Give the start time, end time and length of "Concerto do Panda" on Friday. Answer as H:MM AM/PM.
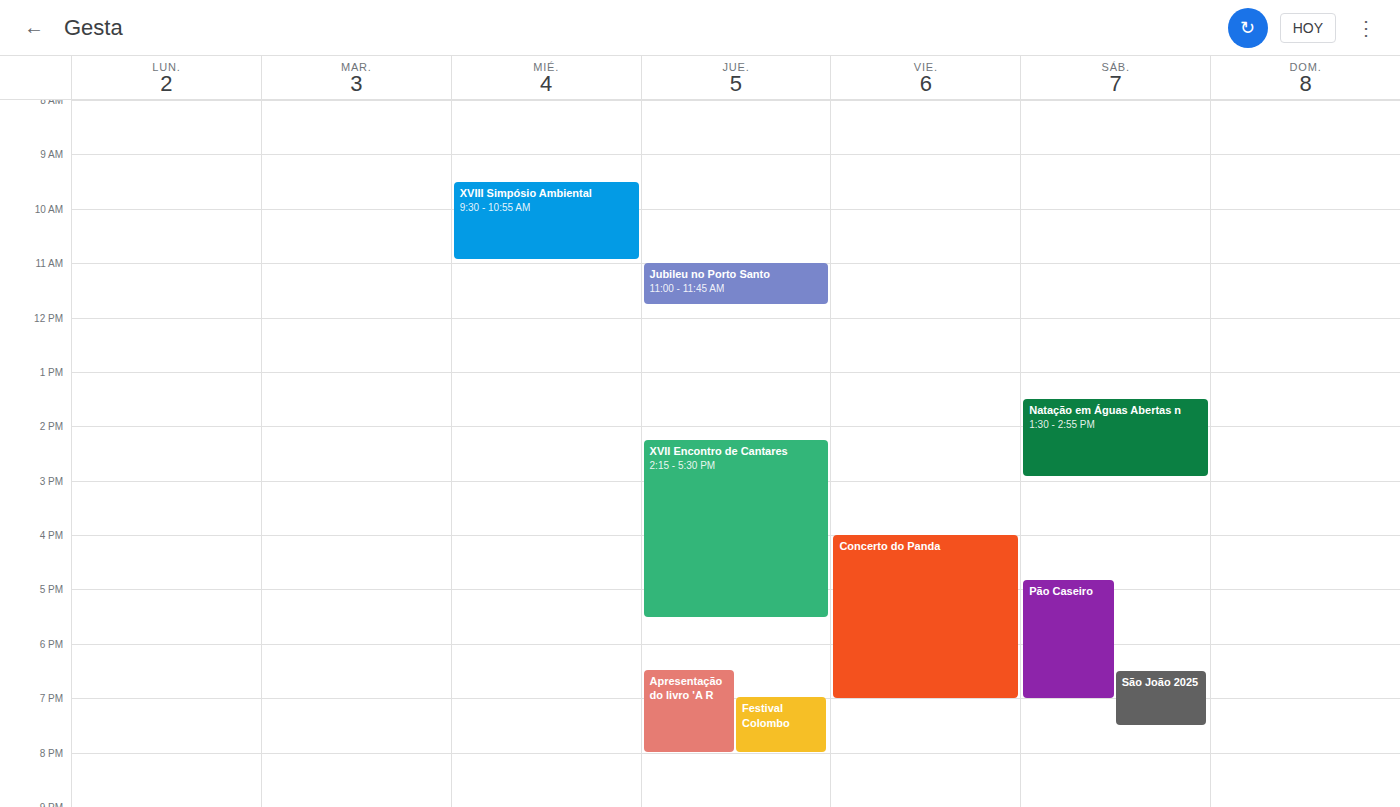
4:00 PM to 7:00 PM, 3 hours